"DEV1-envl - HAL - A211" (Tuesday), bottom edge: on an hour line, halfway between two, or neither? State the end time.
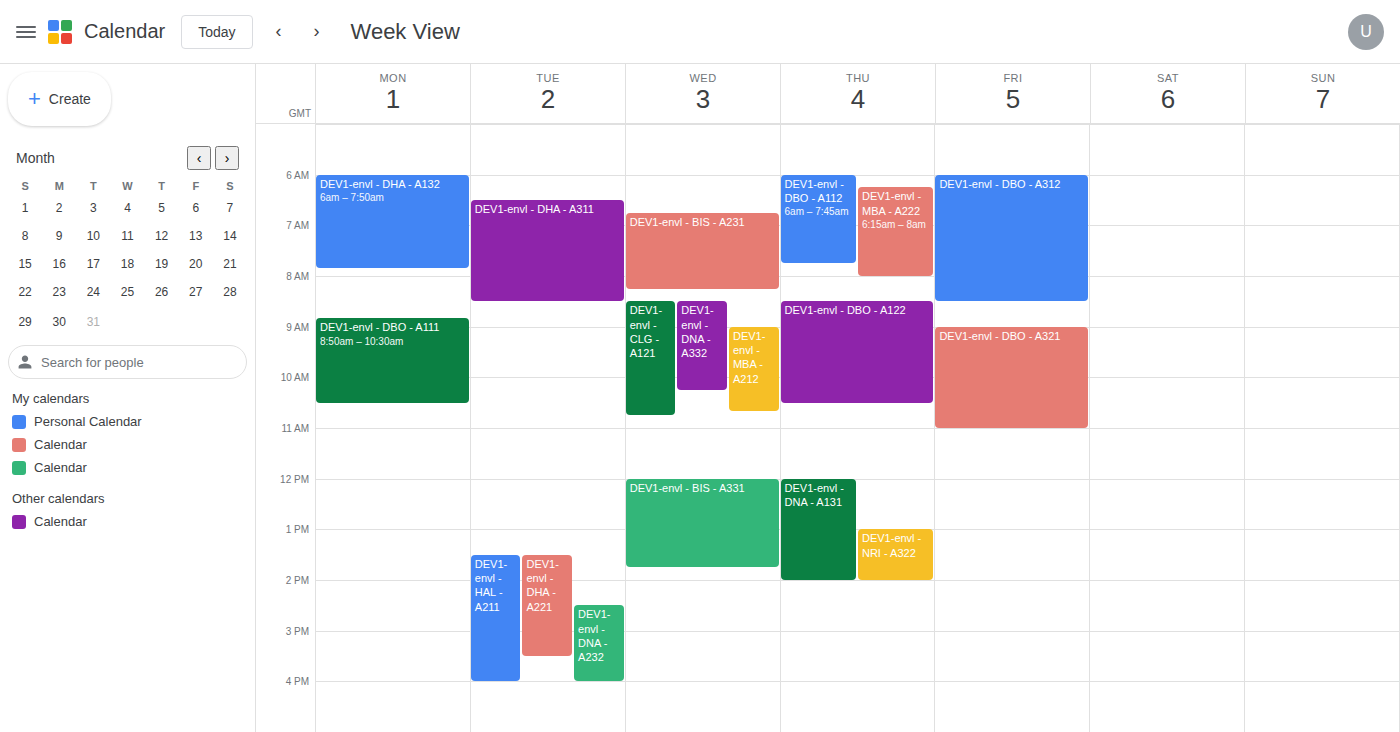
16:00 -- exactly on the 16:00 line.